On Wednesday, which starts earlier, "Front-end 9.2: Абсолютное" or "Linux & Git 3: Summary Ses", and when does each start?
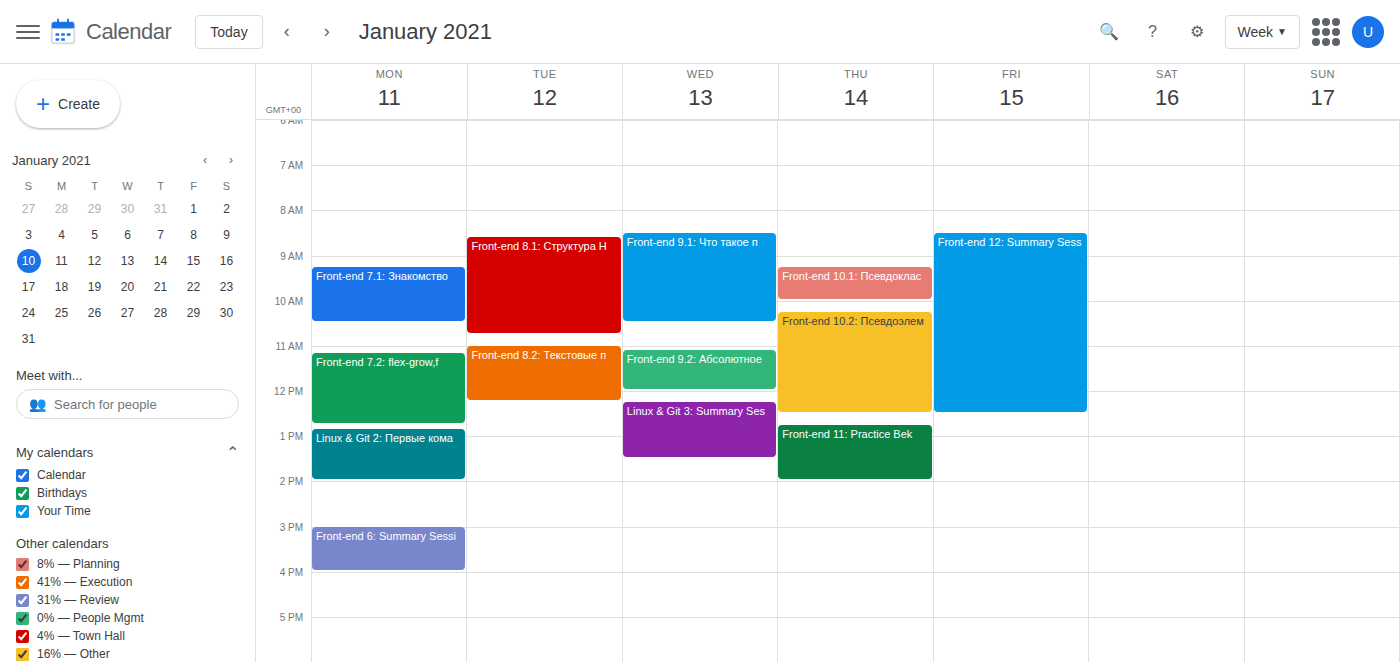
"Front-end 9.2: Абсолютное" 11:05; "Linux & Git 3: Summary Ses" 12:15.